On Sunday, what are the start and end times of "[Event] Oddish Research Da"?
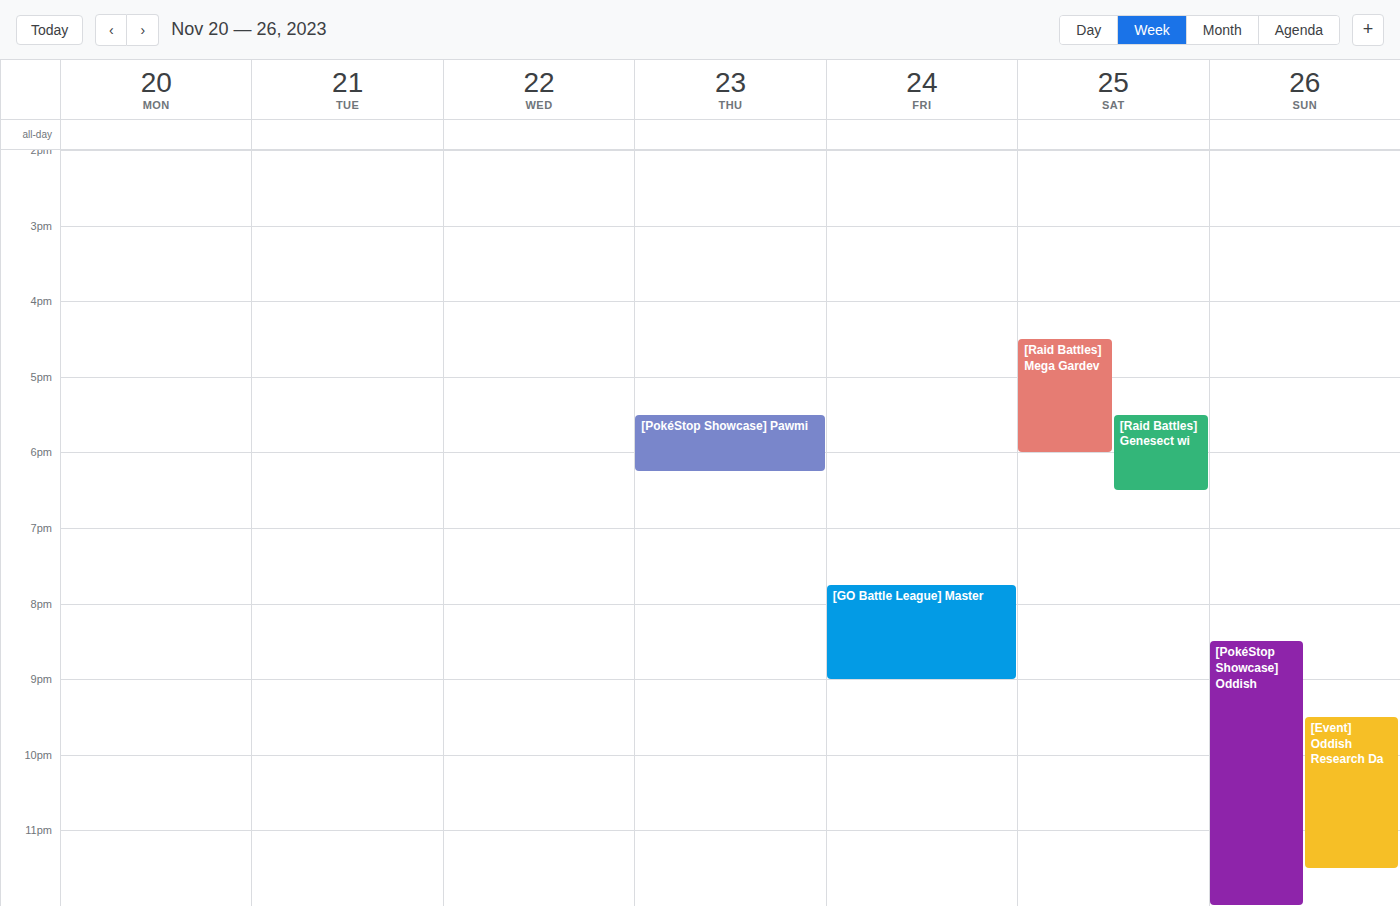
9:30 PM to 11:30 PM